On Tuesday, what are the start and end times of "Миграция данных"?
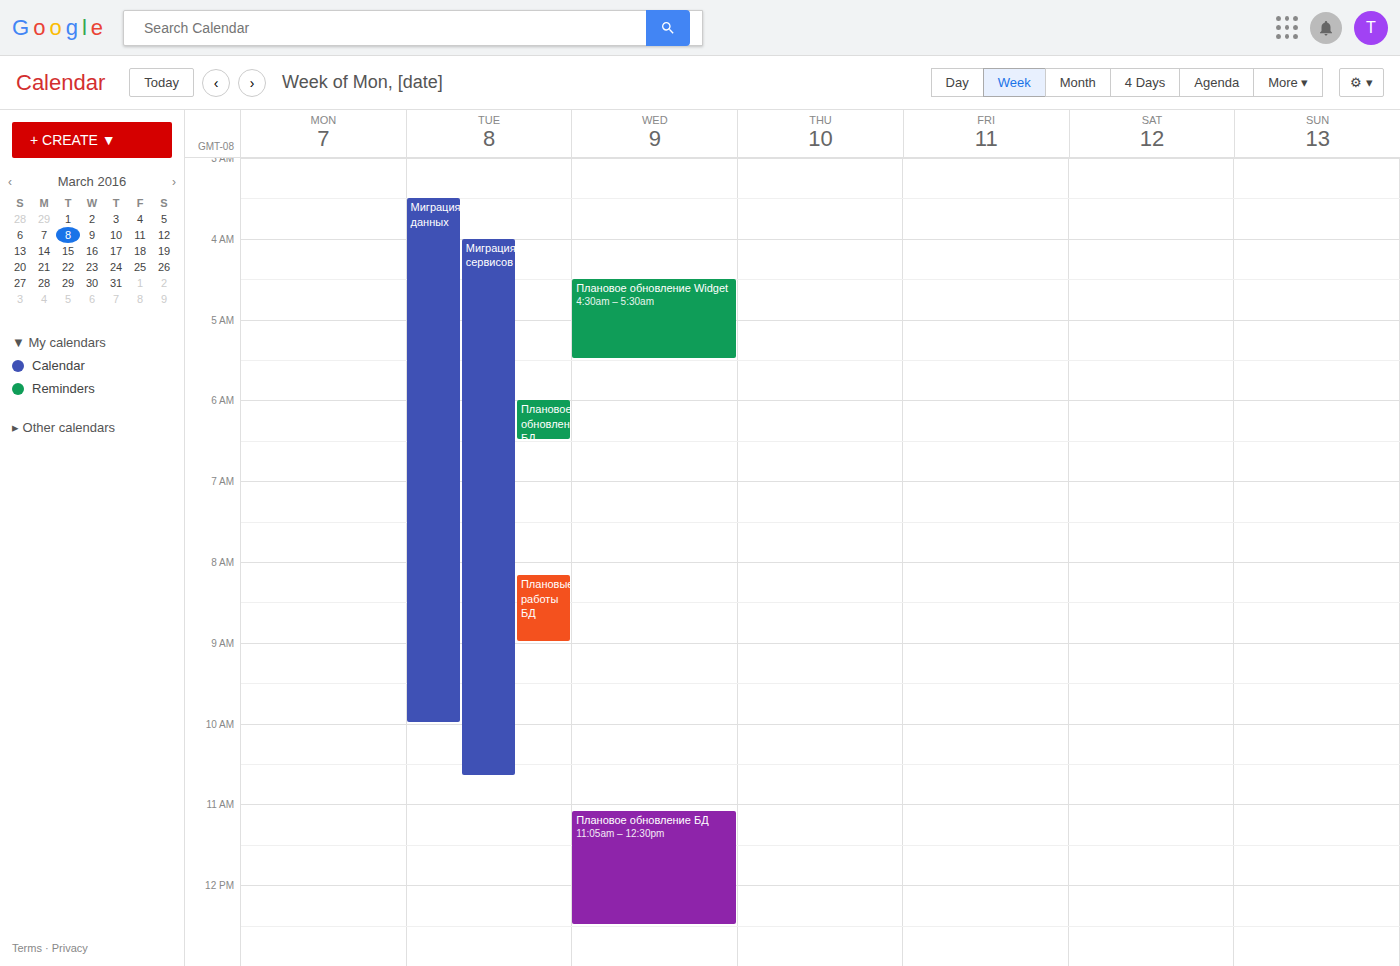
03:30 to 10:00